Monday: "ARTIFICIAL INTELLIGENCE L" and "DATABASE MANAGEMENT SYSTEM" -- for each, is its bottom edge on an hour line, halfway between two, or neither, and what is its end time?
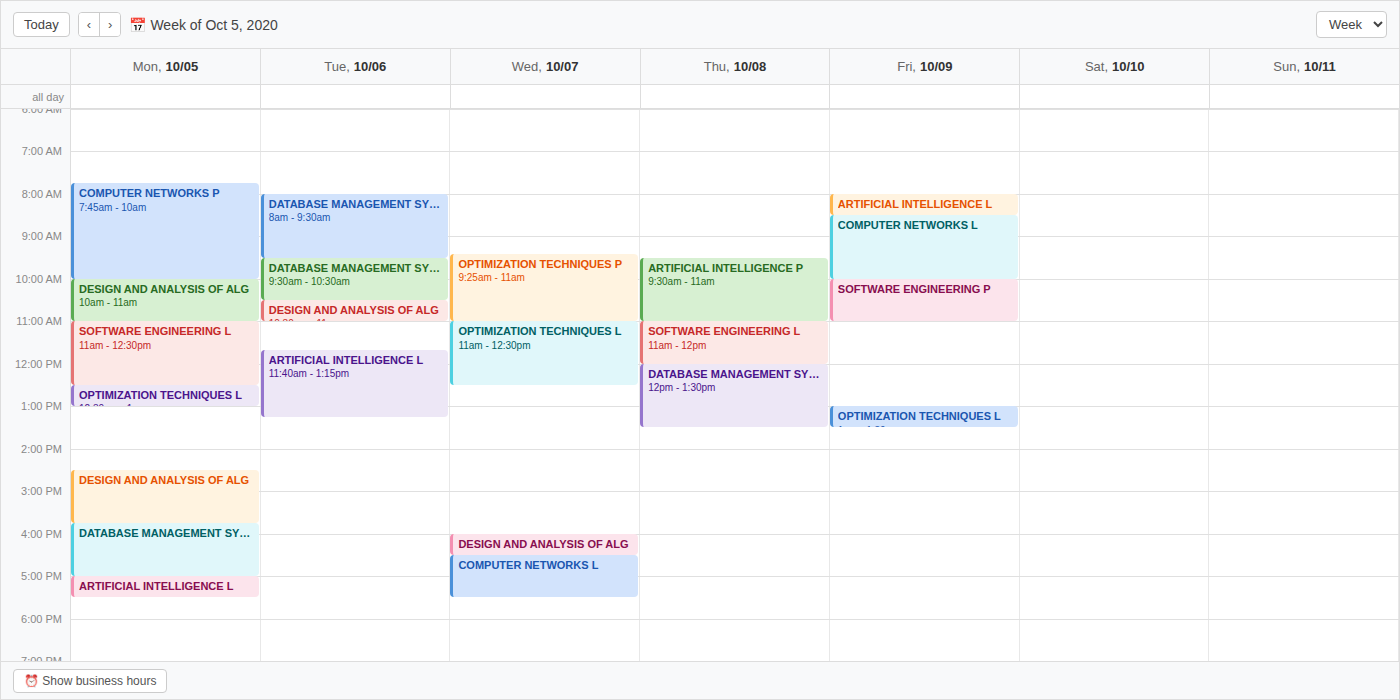
"ARTIFICIAL INTELLIGENCE L": 5:30 PM, halfway between the 5 PM and 6 PM lines. "DATABASE MANAGEMENT SYSTEM": 5:00 PM, exactly on the 5 PM line.